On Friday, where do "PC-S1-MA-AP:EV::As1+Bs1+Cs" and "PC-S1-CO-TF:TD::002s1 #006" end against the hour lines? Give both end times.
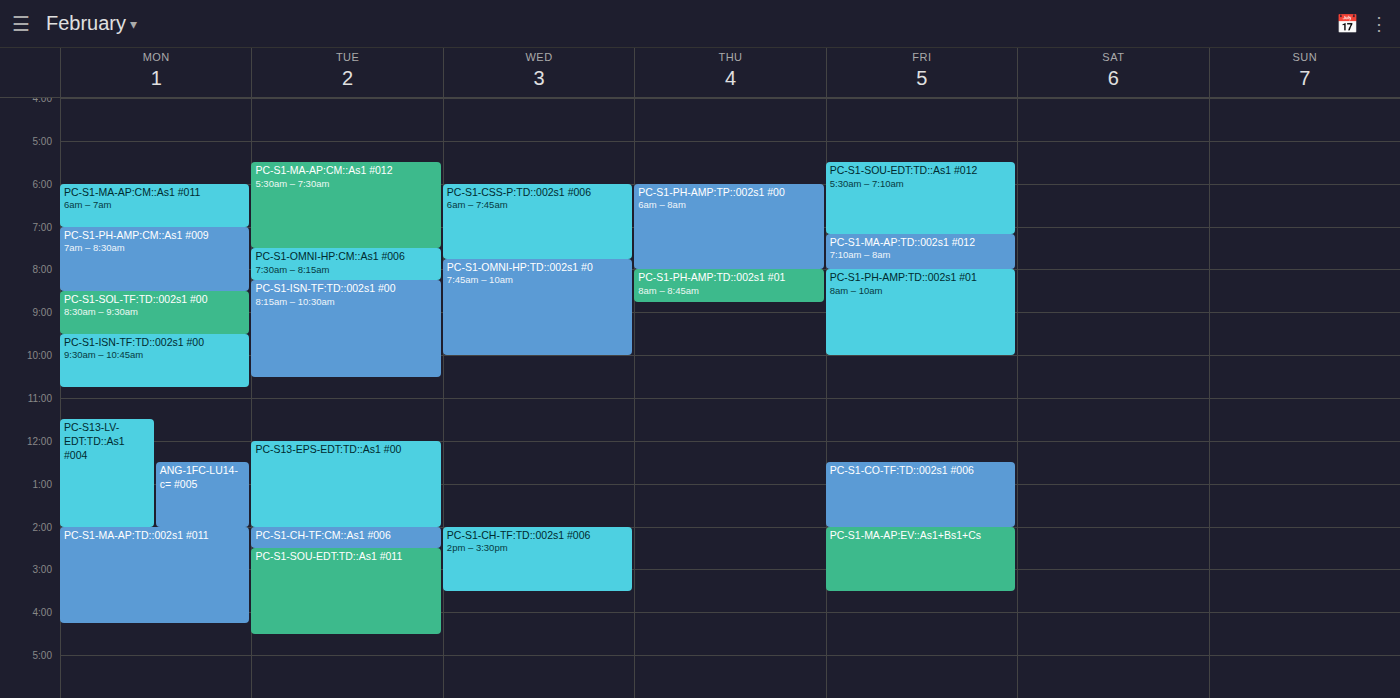
"PC-S1-MA-AP:EV::As1+Bs1+Cs": 3:30 PM, halfway between the 3 PM and 4 PM lines. "PC-S1-CO-TF:TD::002s1 #006": 2:00 PM, exactly on the 2 PM line.